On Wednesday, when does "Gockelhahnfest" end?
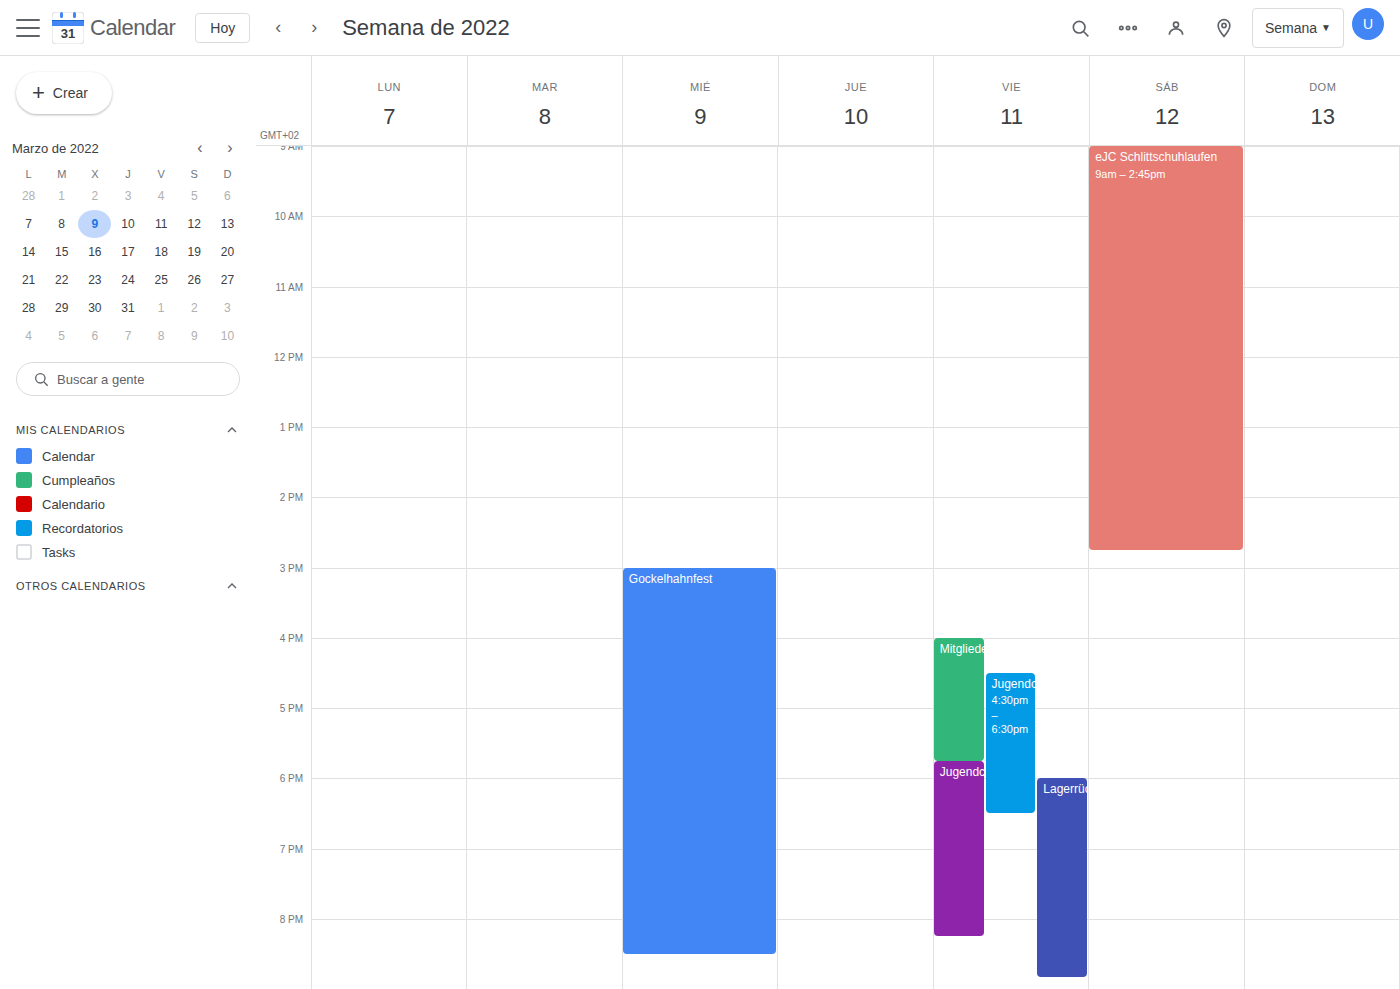
8:30 PM